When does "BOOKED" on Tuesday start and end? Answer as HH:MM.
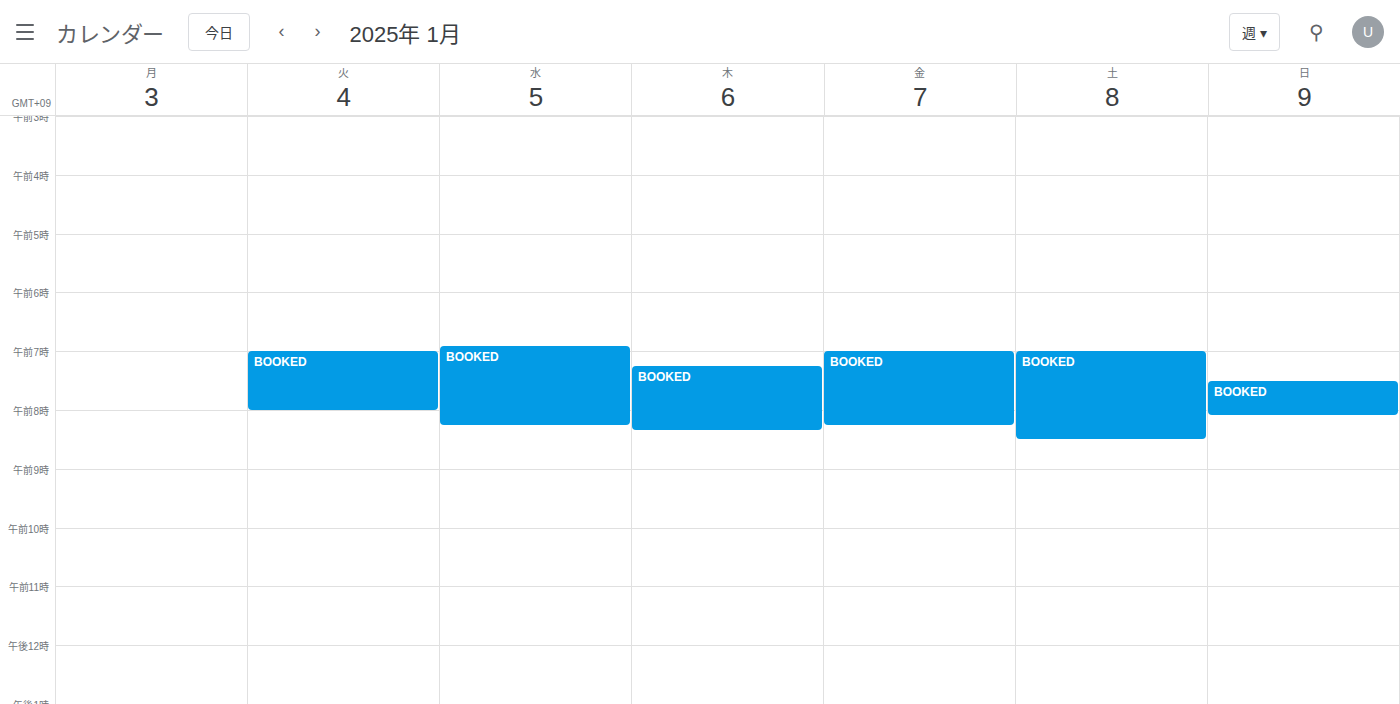
07:00 to 08:00